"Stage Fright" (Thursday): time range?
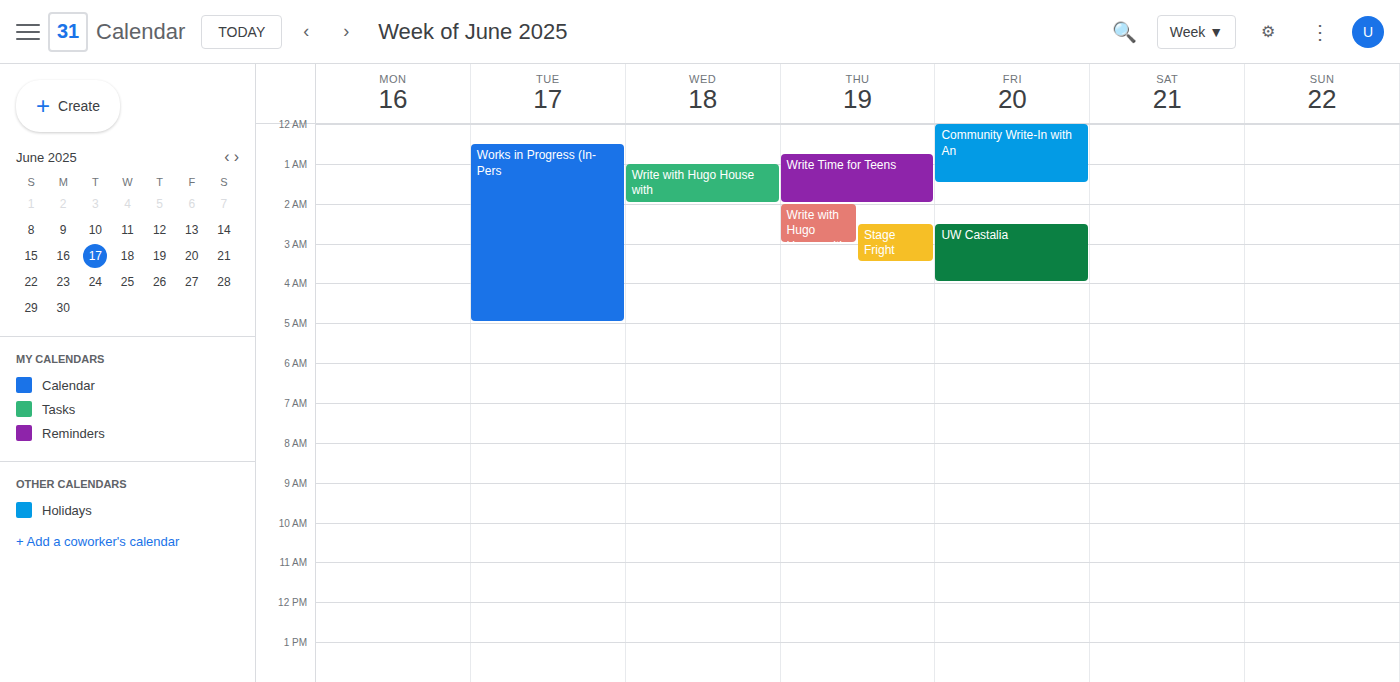
2:30 AM to 3:30 AM